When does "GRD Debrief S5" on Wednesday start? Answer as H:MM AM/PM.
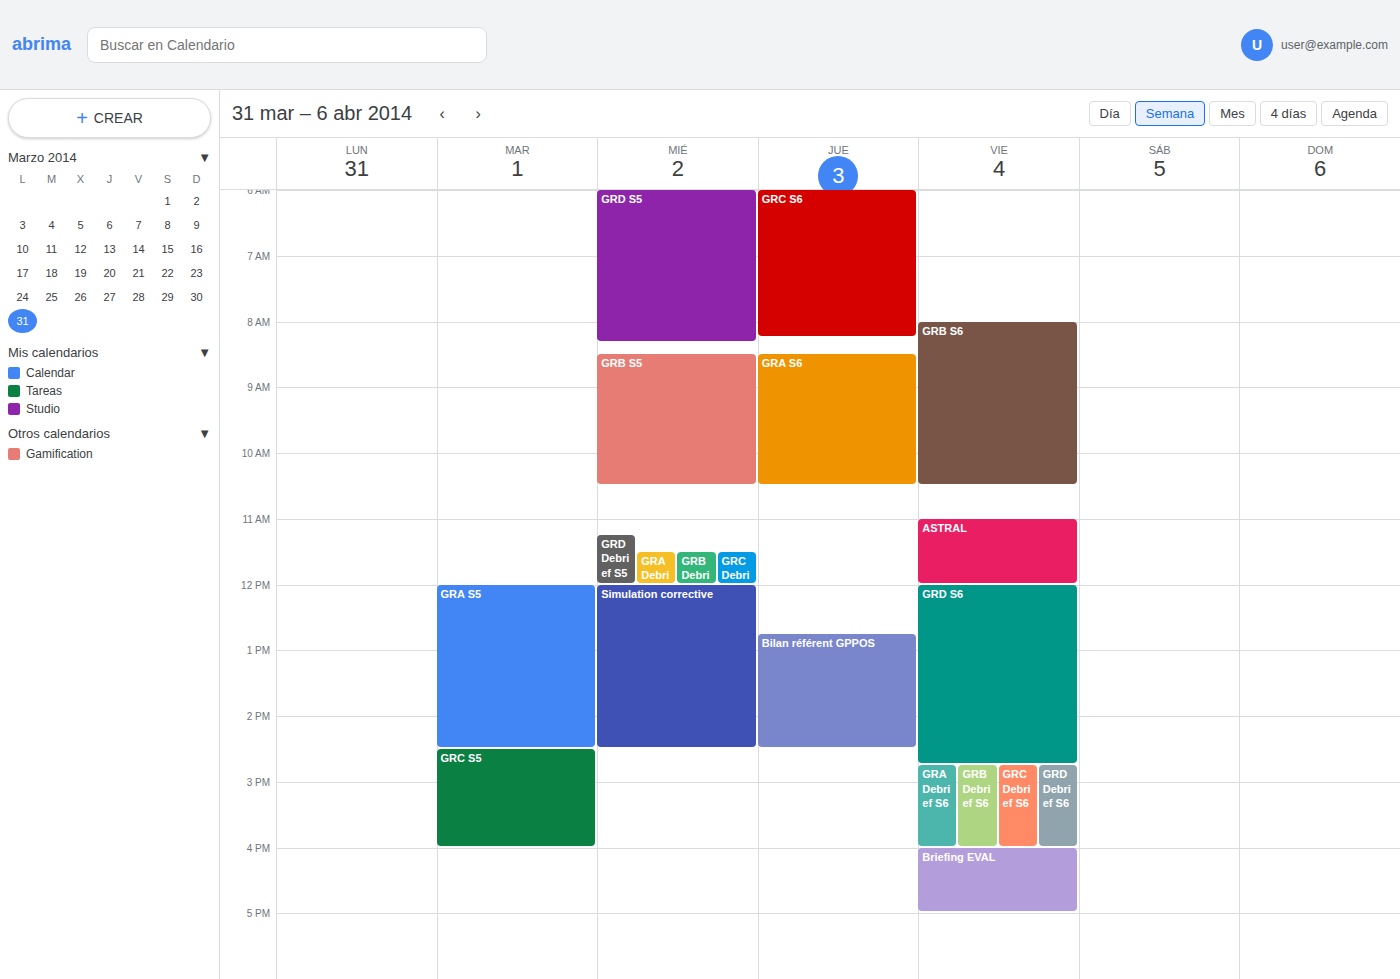
11:15 AM